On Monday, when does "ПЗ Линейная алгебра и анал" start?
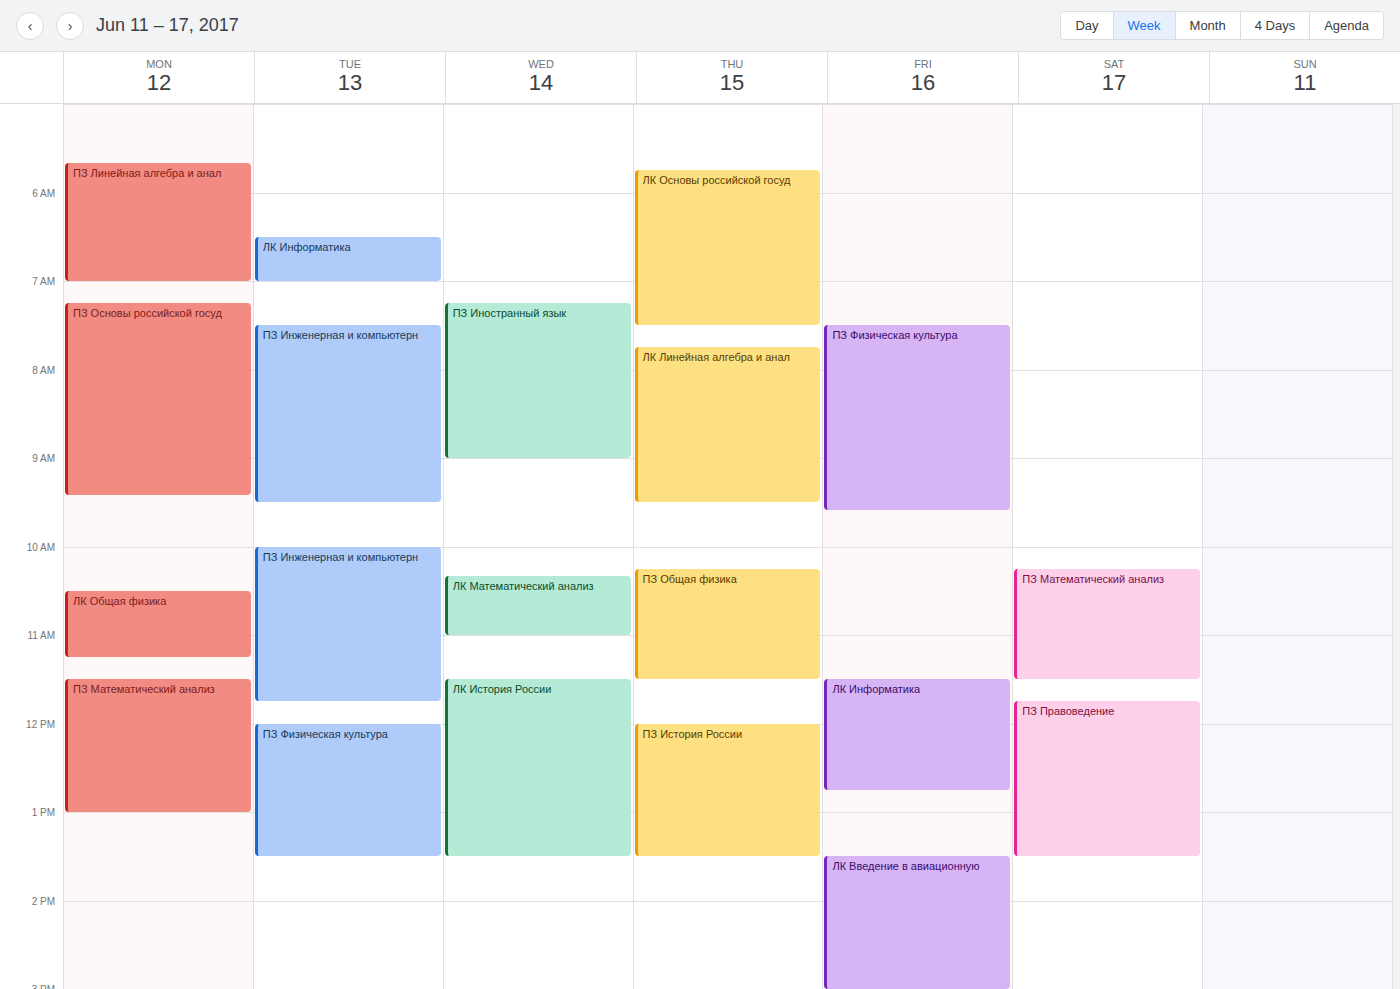
05:40